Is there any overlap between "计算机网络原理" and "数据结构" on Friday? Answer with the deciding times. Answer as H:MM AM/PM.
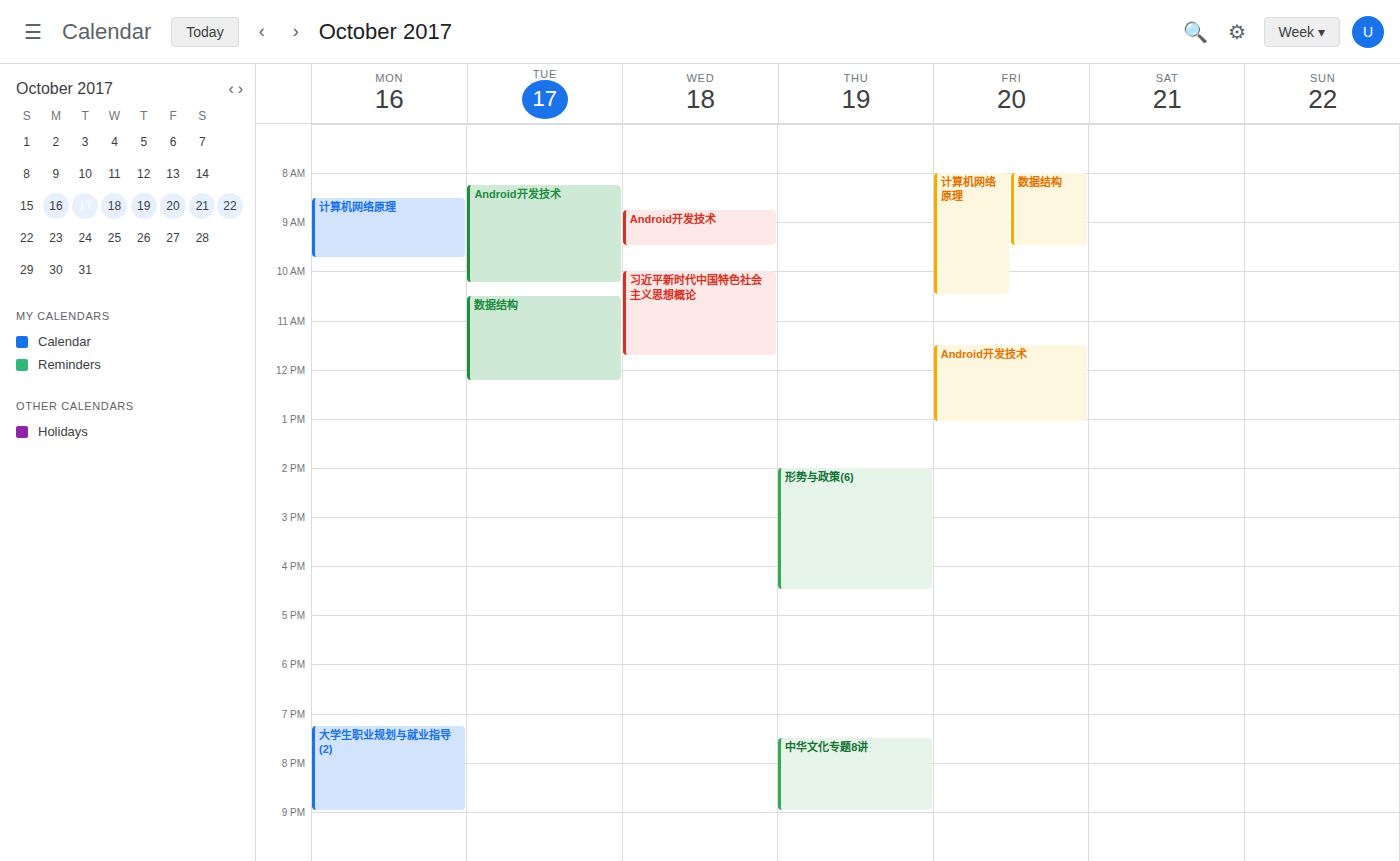
"数据结构" runs 8:00 AM to 9:30 AM, inside "计算机网络原理" -- they overlap.